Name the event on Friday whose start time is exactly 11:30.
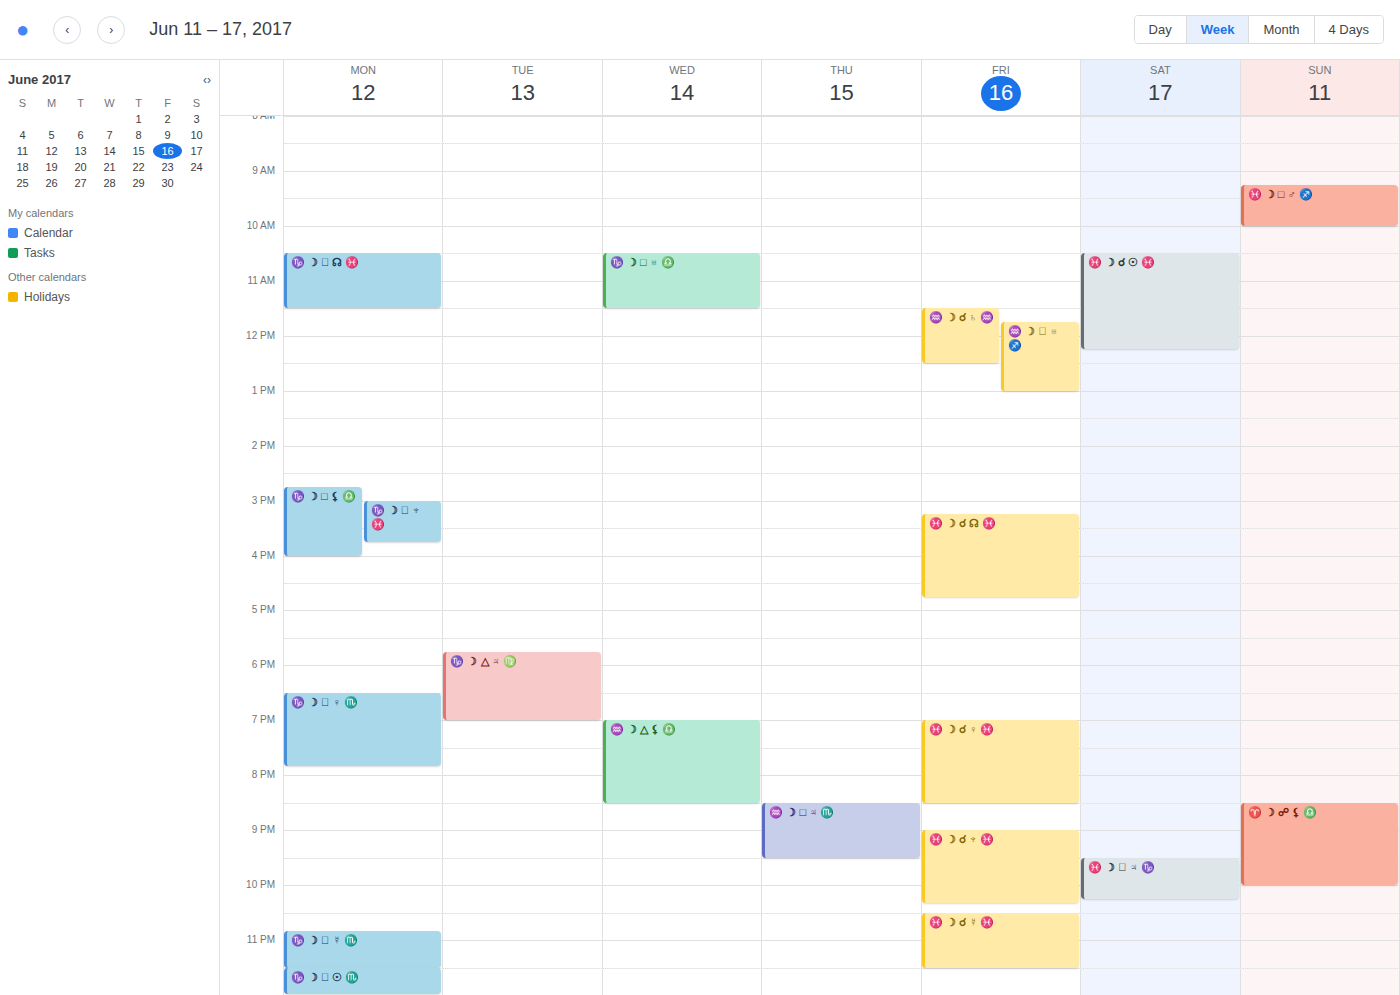
"♒️ ☽ ☌ ♄ ♒️"